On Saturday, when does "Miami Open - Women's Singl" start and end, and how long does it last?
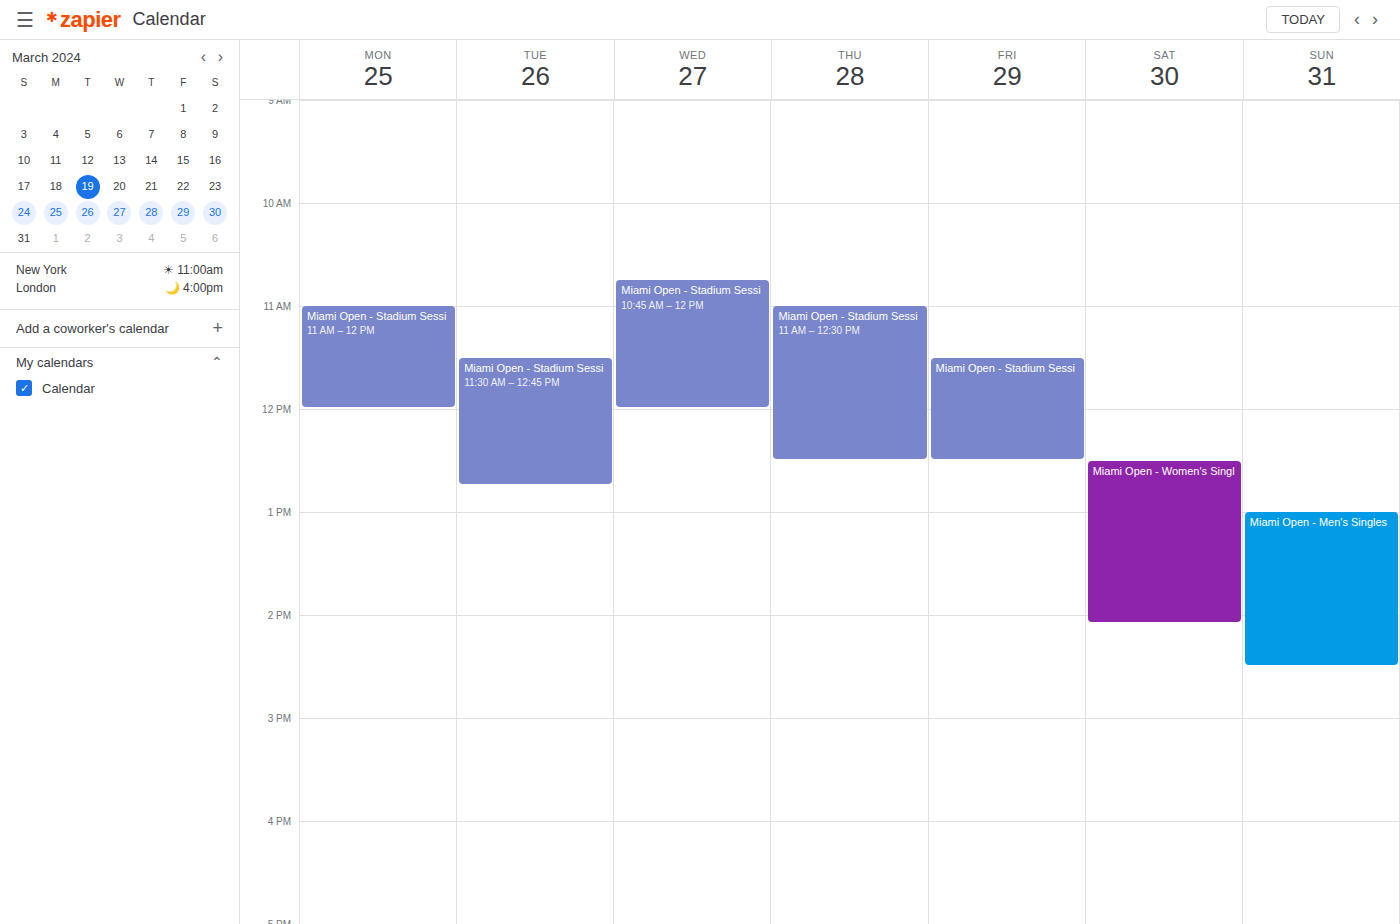
12:30 PM to 2:05 PM, 1 hour 35 minutes